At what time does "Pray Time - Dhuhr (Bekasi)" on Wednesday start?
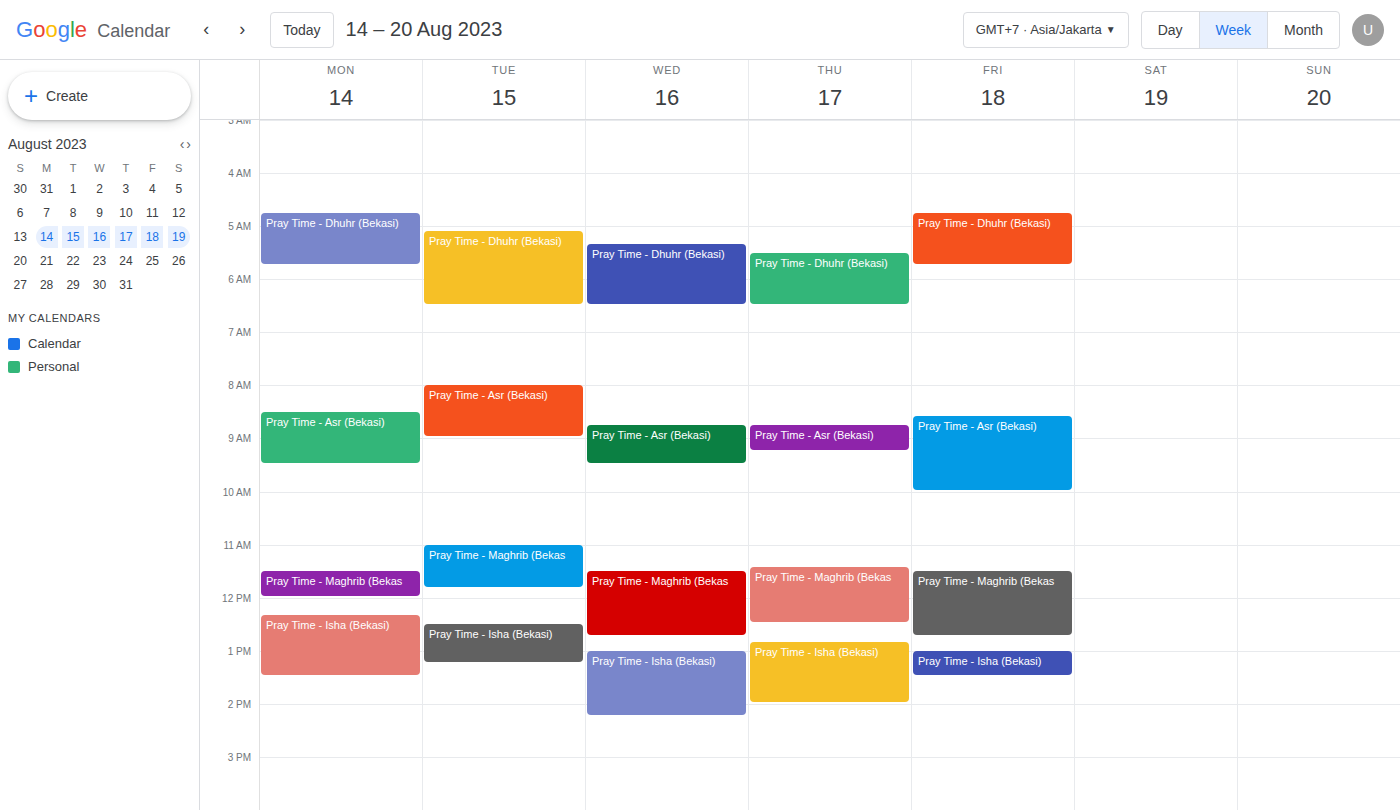
5:20 AM